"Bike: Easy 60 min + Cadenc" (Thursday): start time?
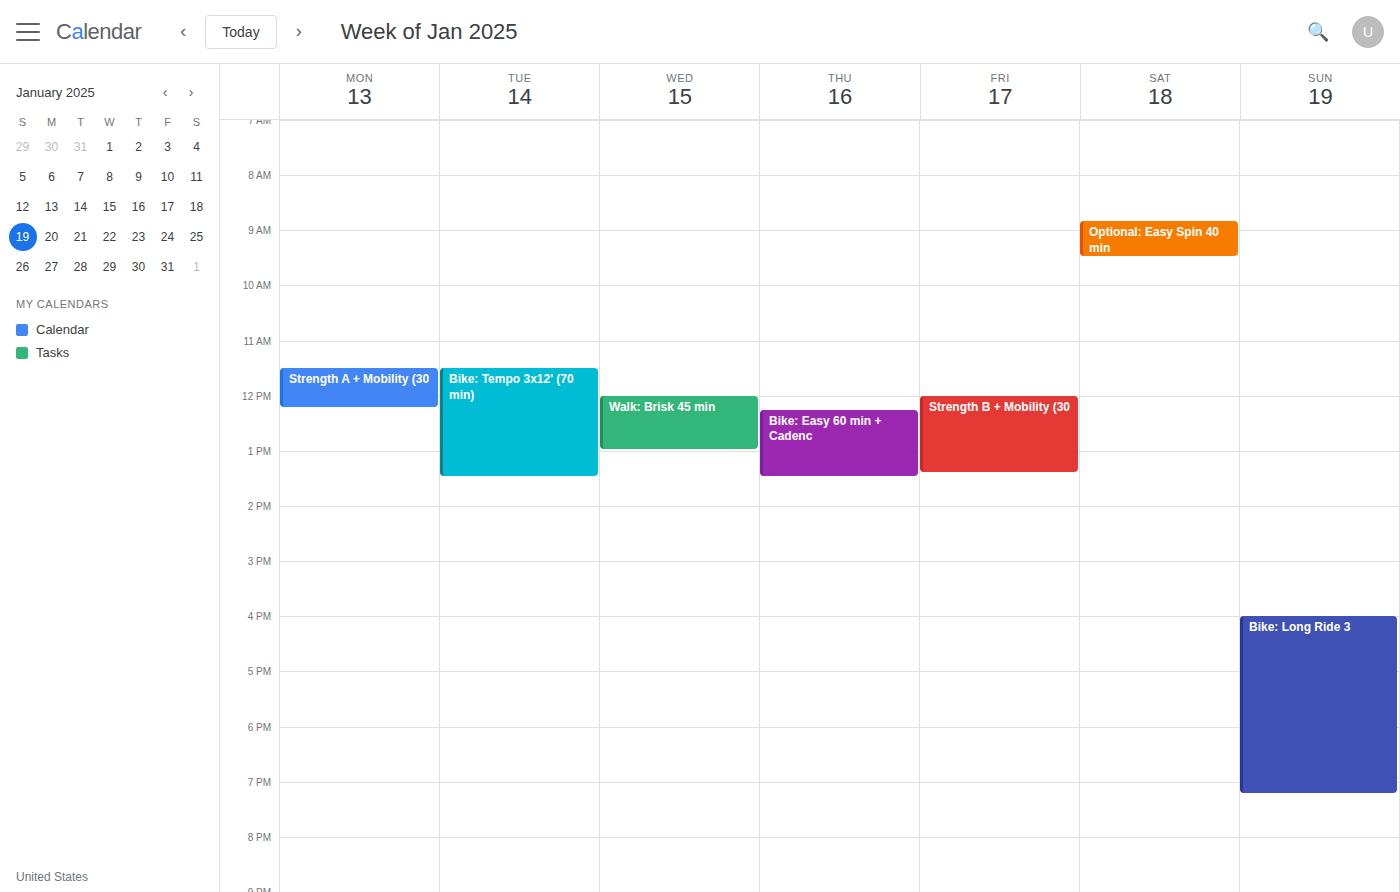
12:15 PM